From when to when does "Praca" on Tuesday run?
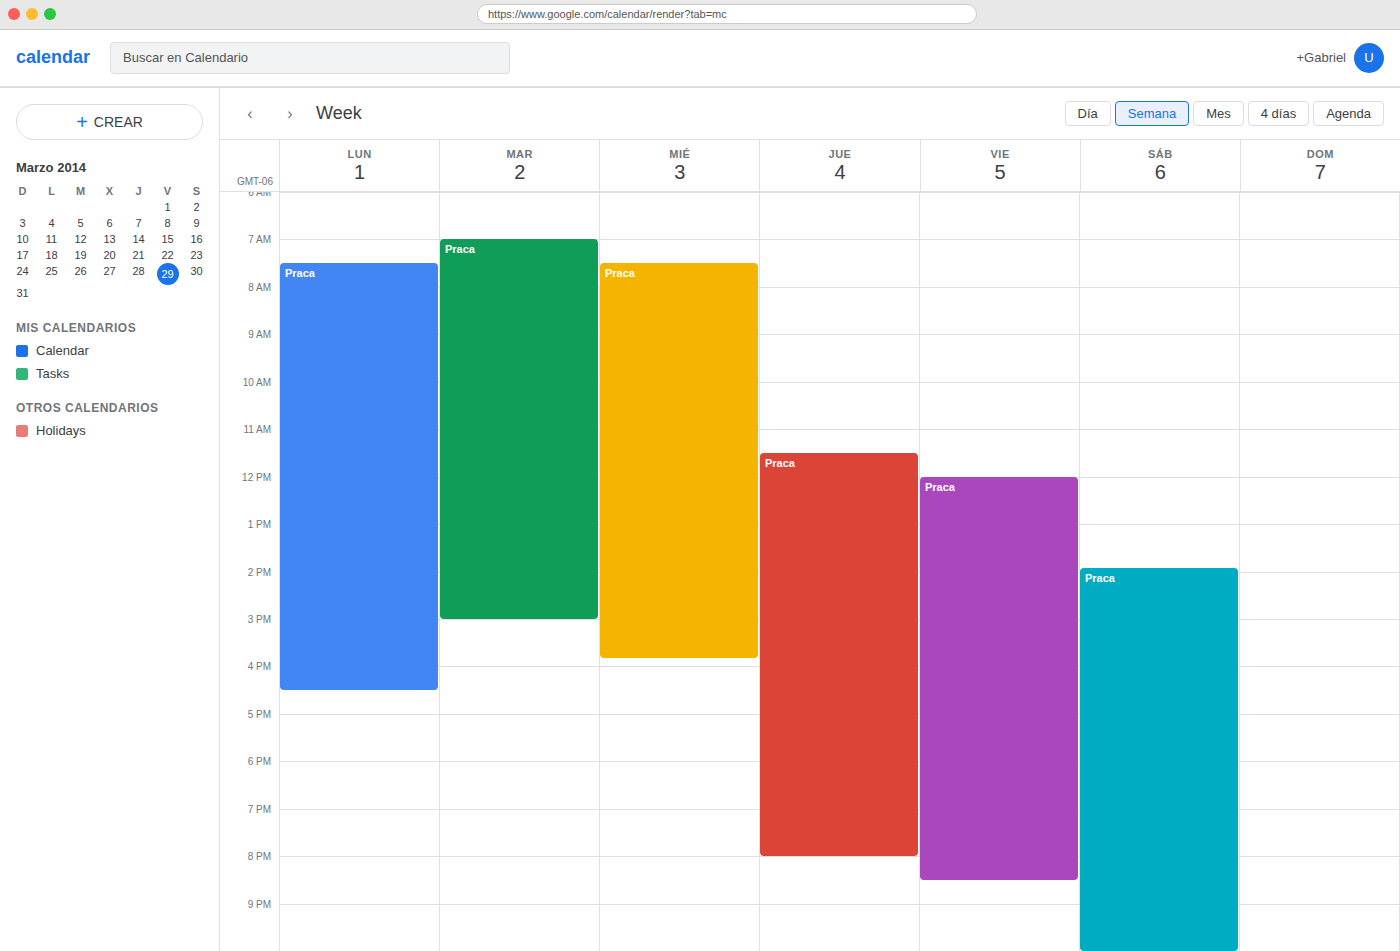
7:00 AM to 3:00 PM